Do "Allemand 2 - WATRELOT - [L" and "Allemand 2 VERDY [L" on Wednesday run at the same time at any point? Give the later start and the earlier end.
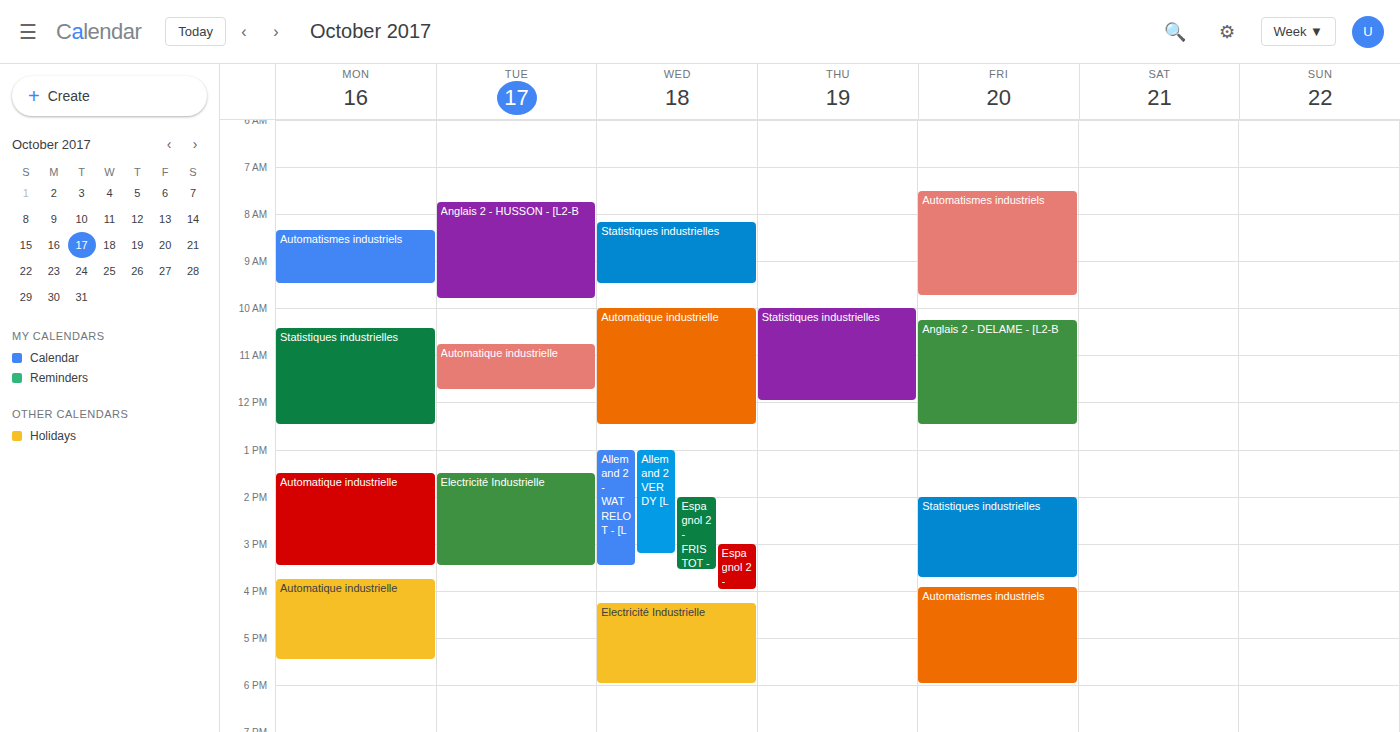
"Allemand 2 VERDY [L" runs 1:00 PM to 3:15 PM, inside "Allemand 2 - WATRELOT - [L" -- they overlap.